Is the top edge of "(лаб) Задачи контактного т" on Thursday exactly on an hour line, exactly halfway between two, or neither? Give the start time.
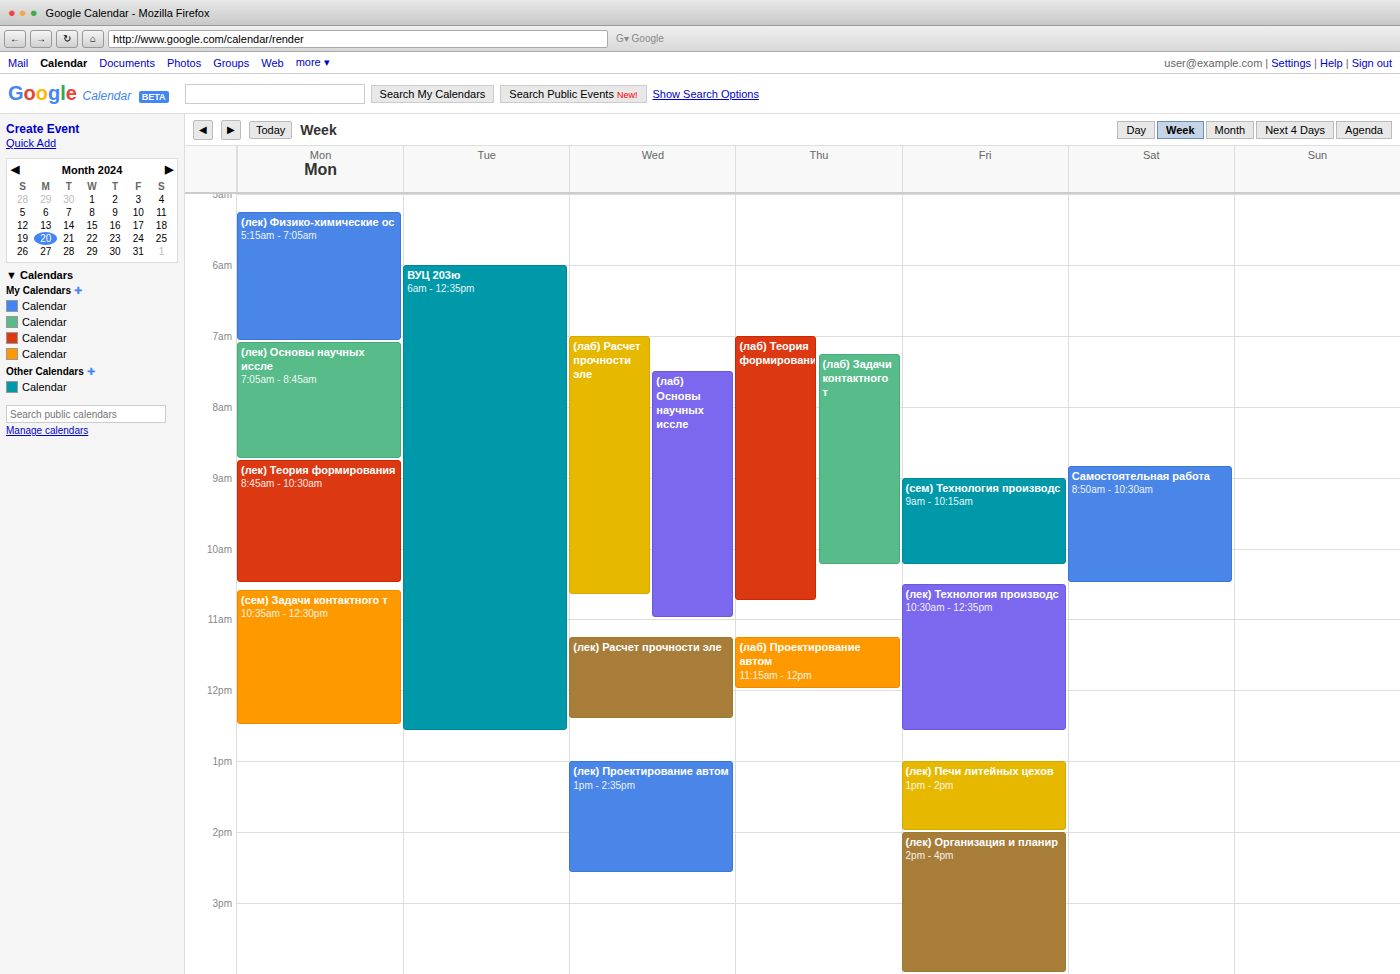
7:15 AM -- neither: a quarter of the way from the 7 AM line to the 8 AM line.